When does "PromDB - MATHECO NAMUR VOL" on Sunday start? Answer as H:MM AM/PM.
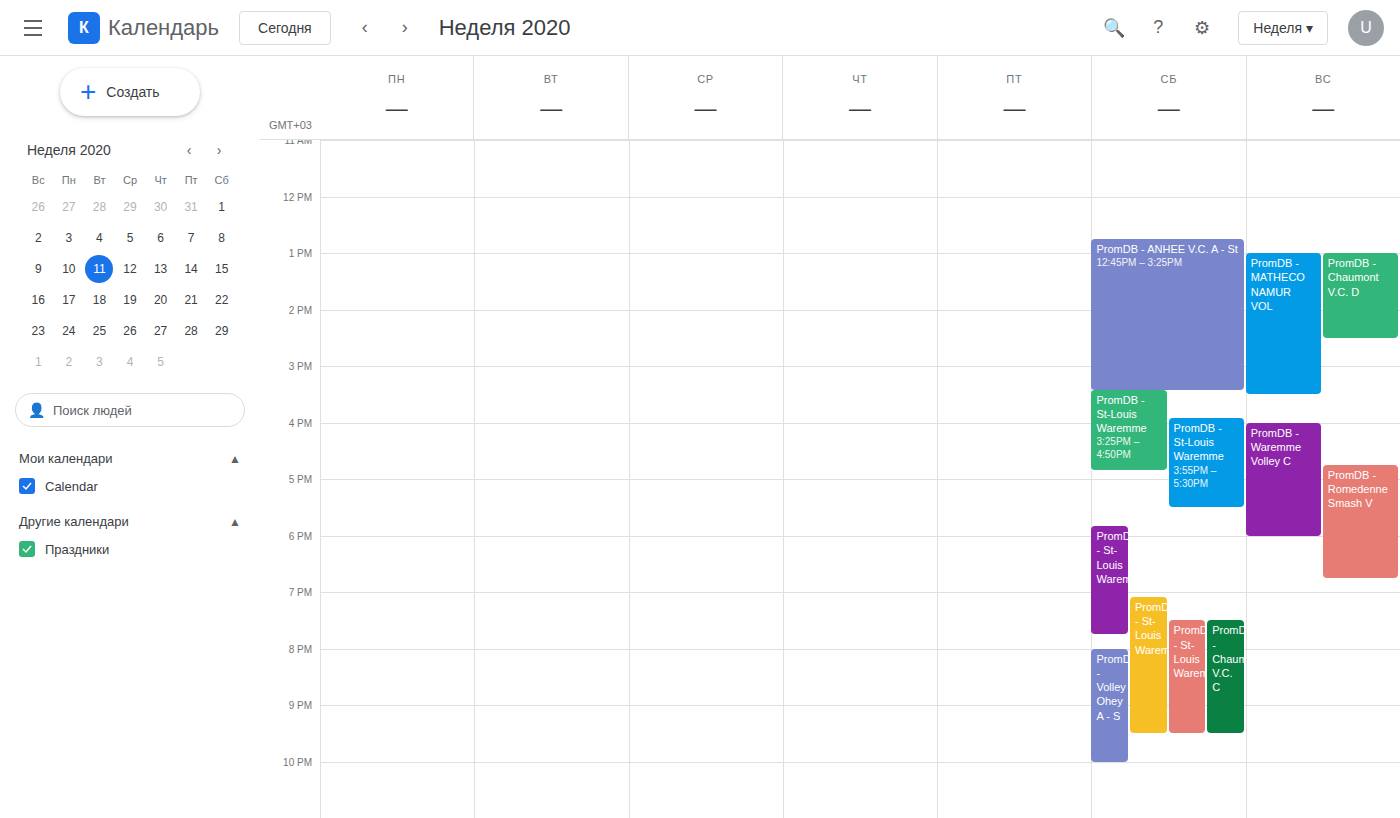
1:00 PM